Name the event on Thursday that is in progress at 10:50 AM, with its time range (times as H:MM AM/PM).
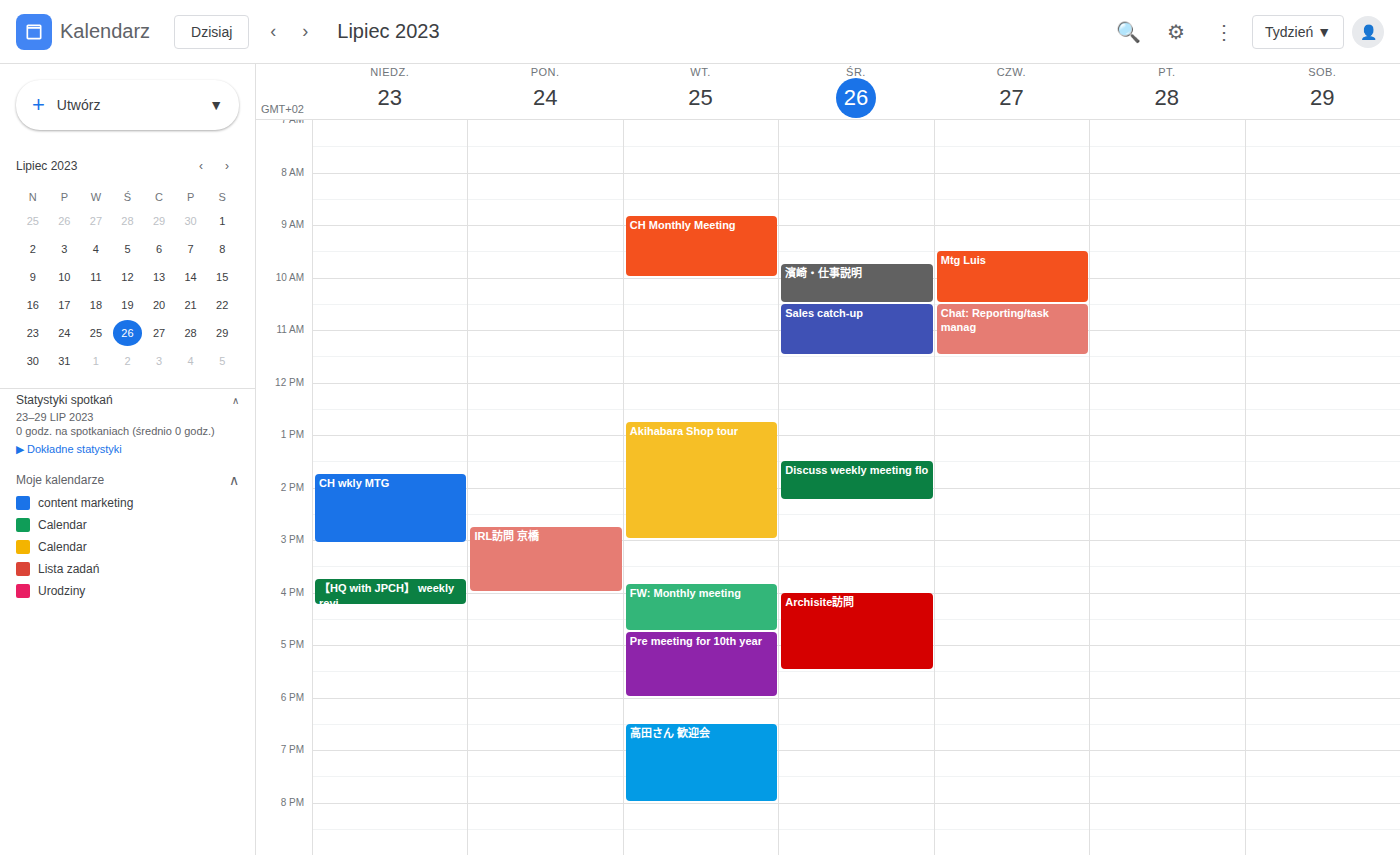
"Chat: Reporting/task manag", 10:30 AM to 11:30 AM